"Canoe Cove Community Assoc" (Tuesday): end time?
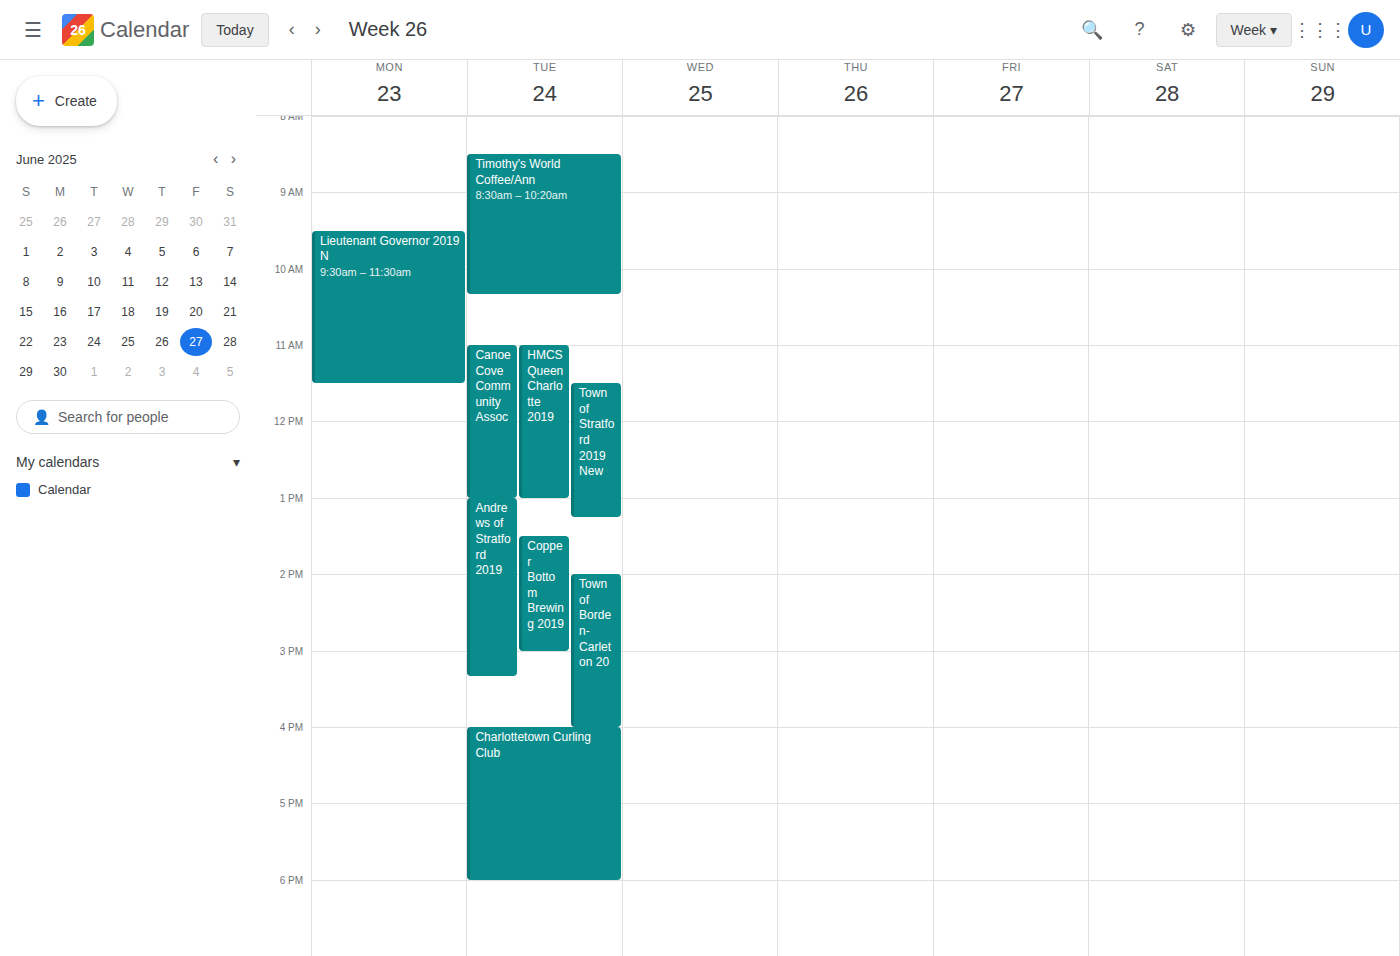
1:00 PM